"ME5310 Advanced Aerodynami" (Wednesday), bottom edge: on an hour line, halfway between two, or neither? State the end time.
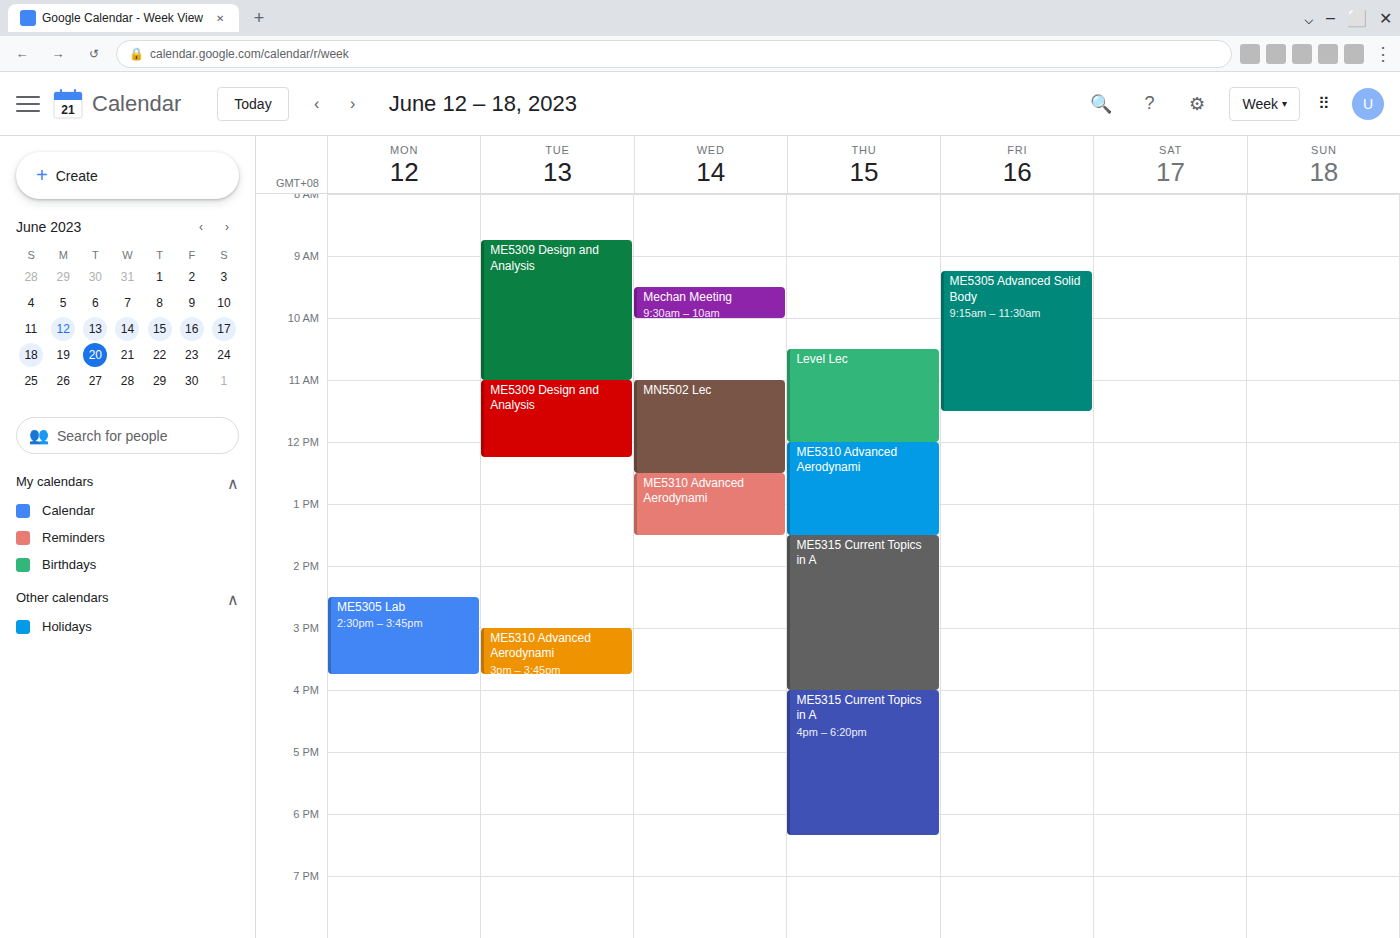
1:30 PM -- halfway between the 1 PM and 2 PM lines.